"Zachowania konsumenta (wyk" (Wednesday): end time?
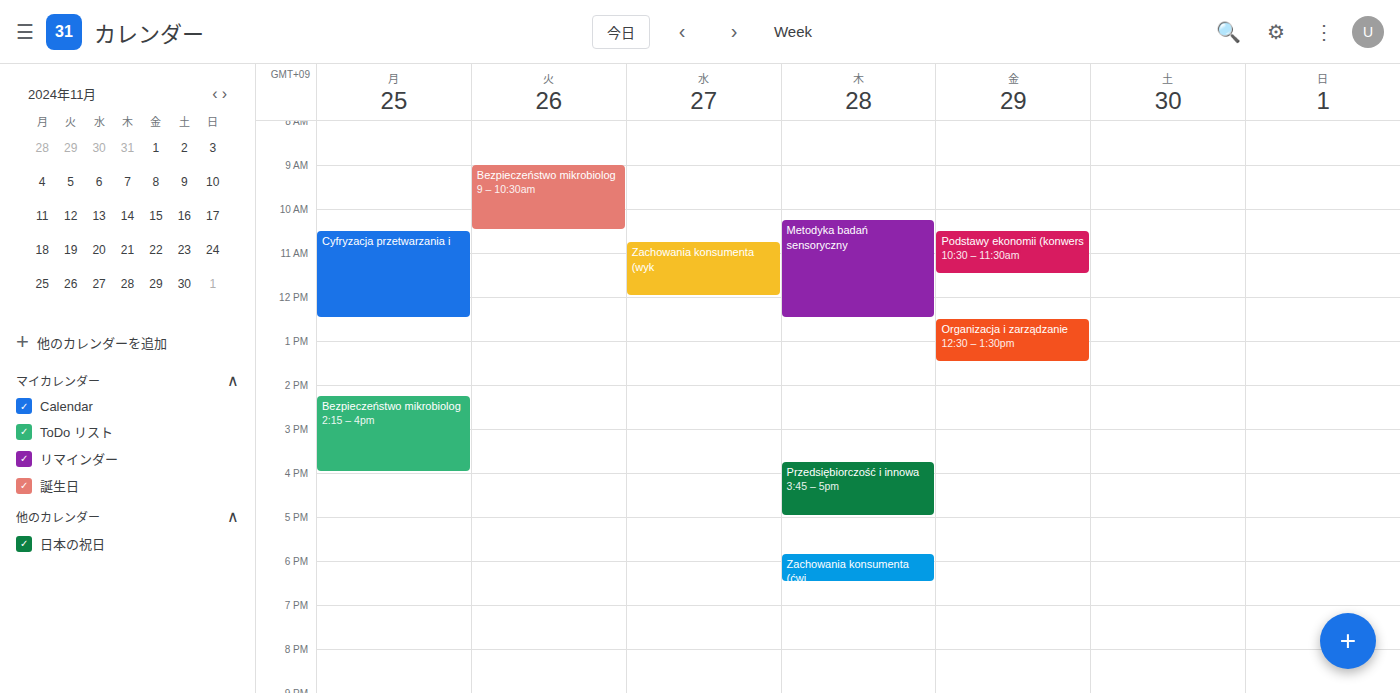
12:00 PM